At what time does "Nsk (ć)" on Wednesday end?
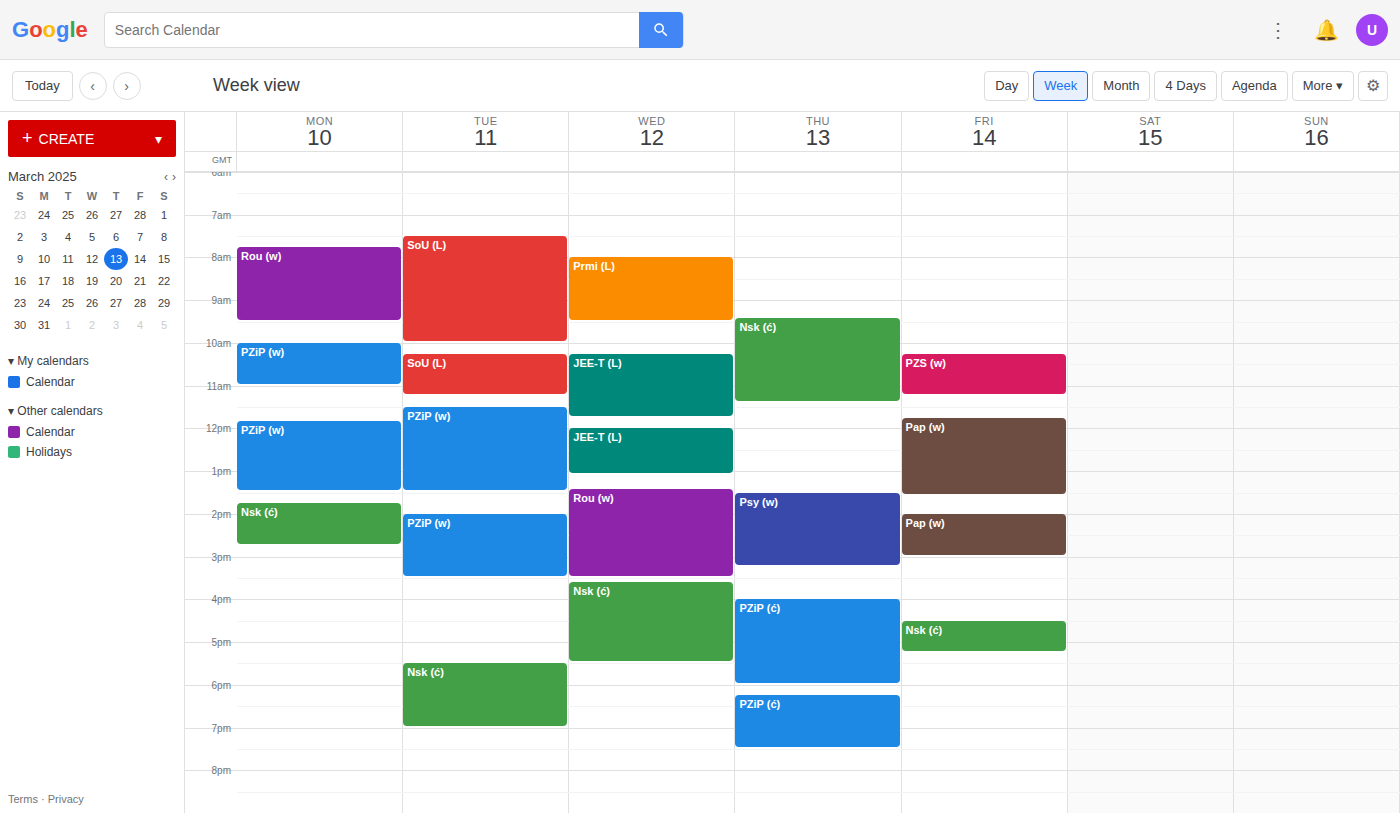
5:30 PM